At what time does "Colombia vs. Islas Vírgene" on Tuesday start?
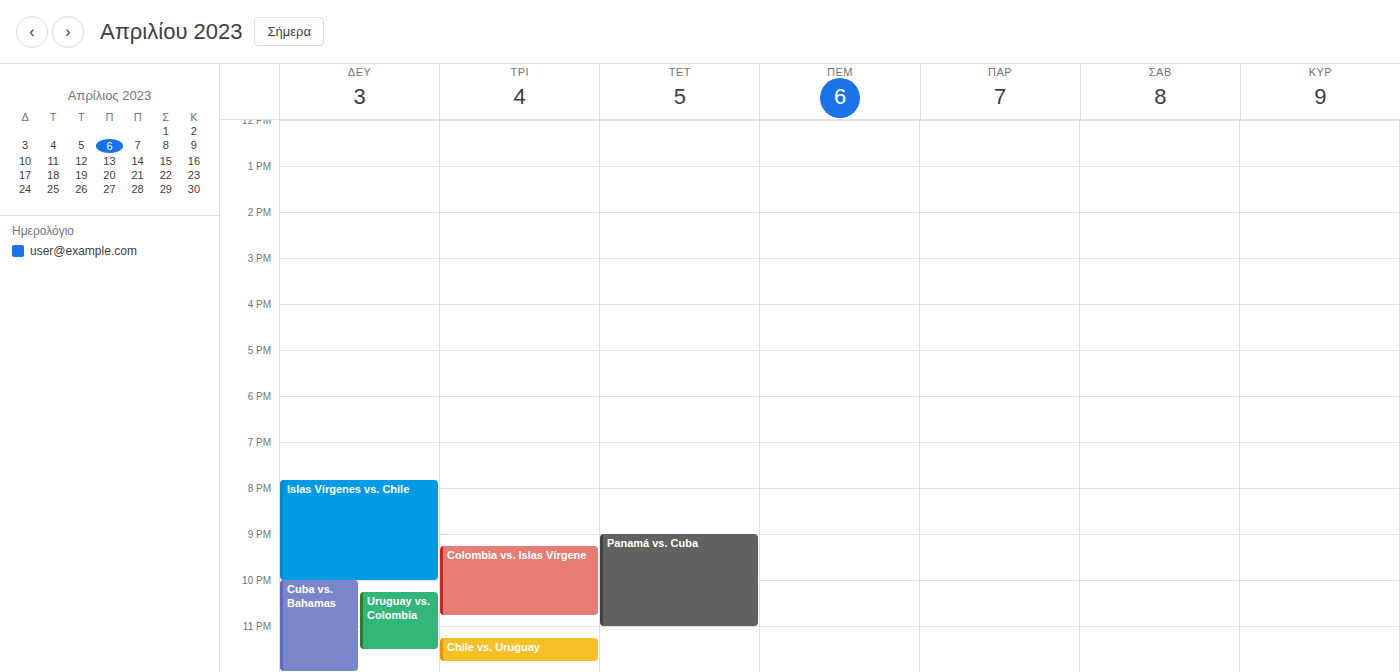
9:15 PM